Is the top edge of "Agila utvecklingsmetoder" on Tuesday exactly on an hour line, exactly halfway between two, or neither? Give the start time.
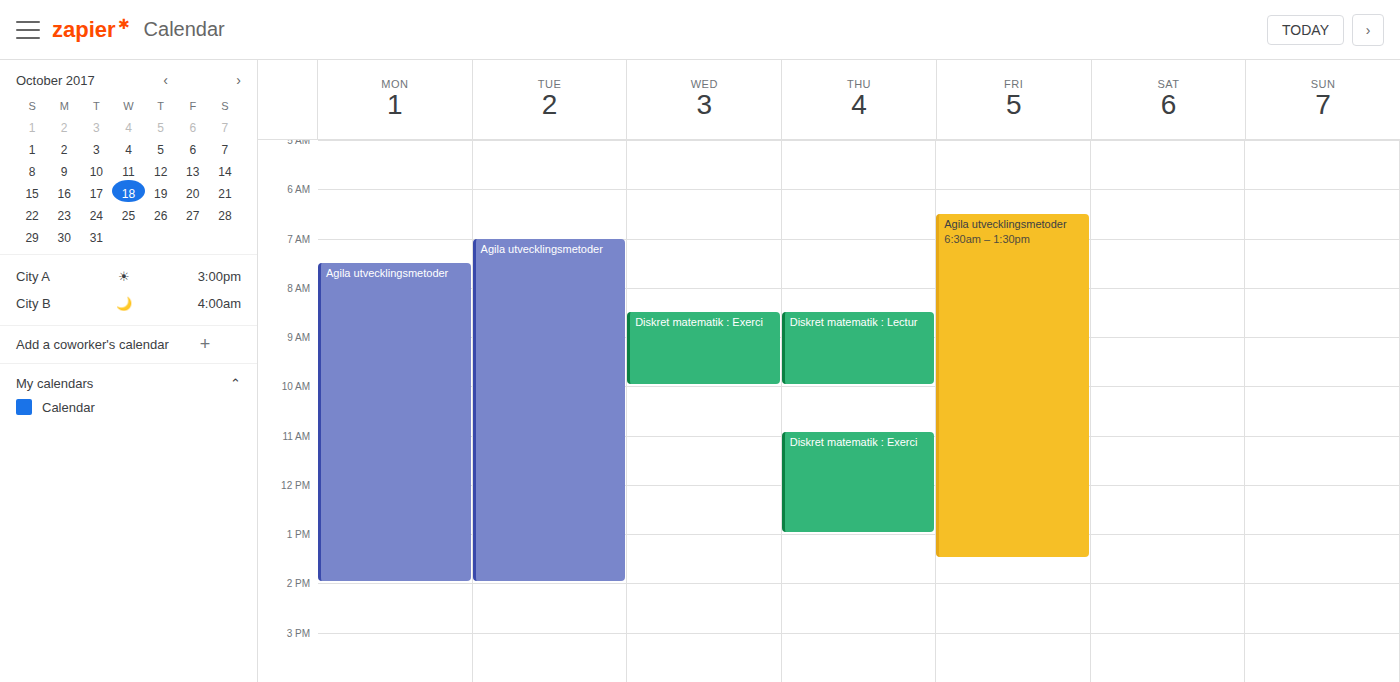
7:00 AM -- exactly on the 7 AM line.